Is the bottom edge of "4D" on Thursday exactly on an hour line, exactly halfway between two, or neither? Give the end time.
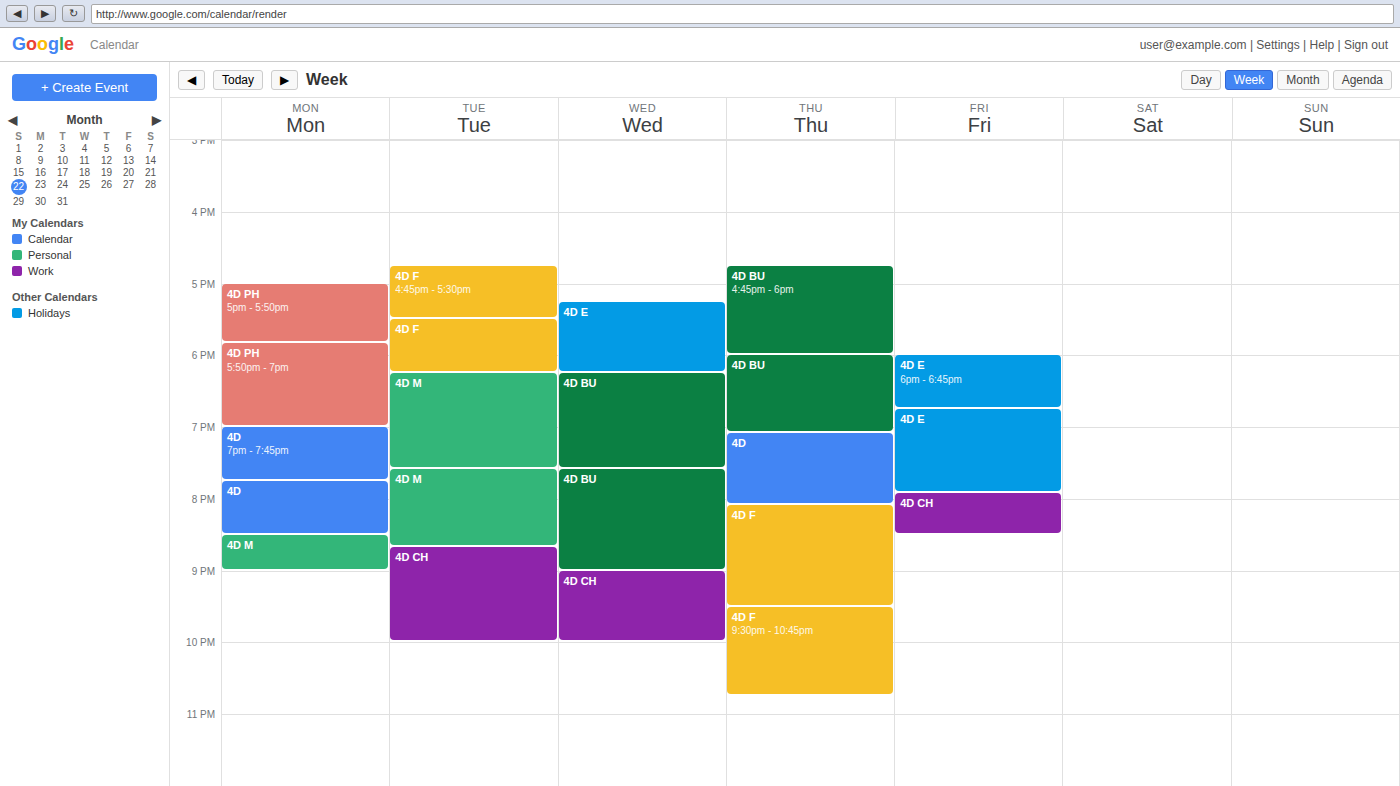
8:05 PM -- neither: 5 minutes below the 8 PM line and 55 minutes above the 9 PM line.